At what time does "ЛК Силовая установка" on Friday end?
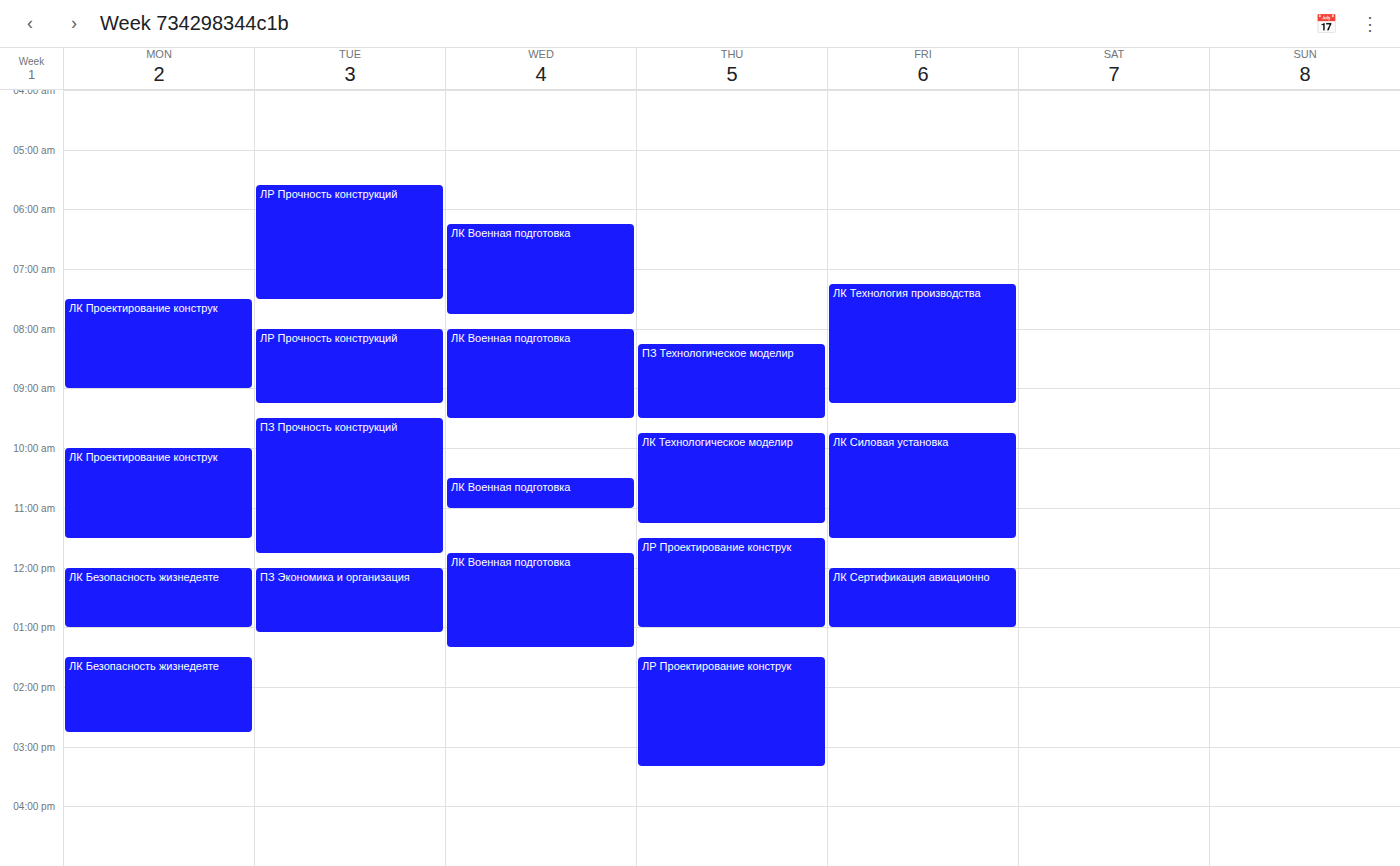
11:30 AM